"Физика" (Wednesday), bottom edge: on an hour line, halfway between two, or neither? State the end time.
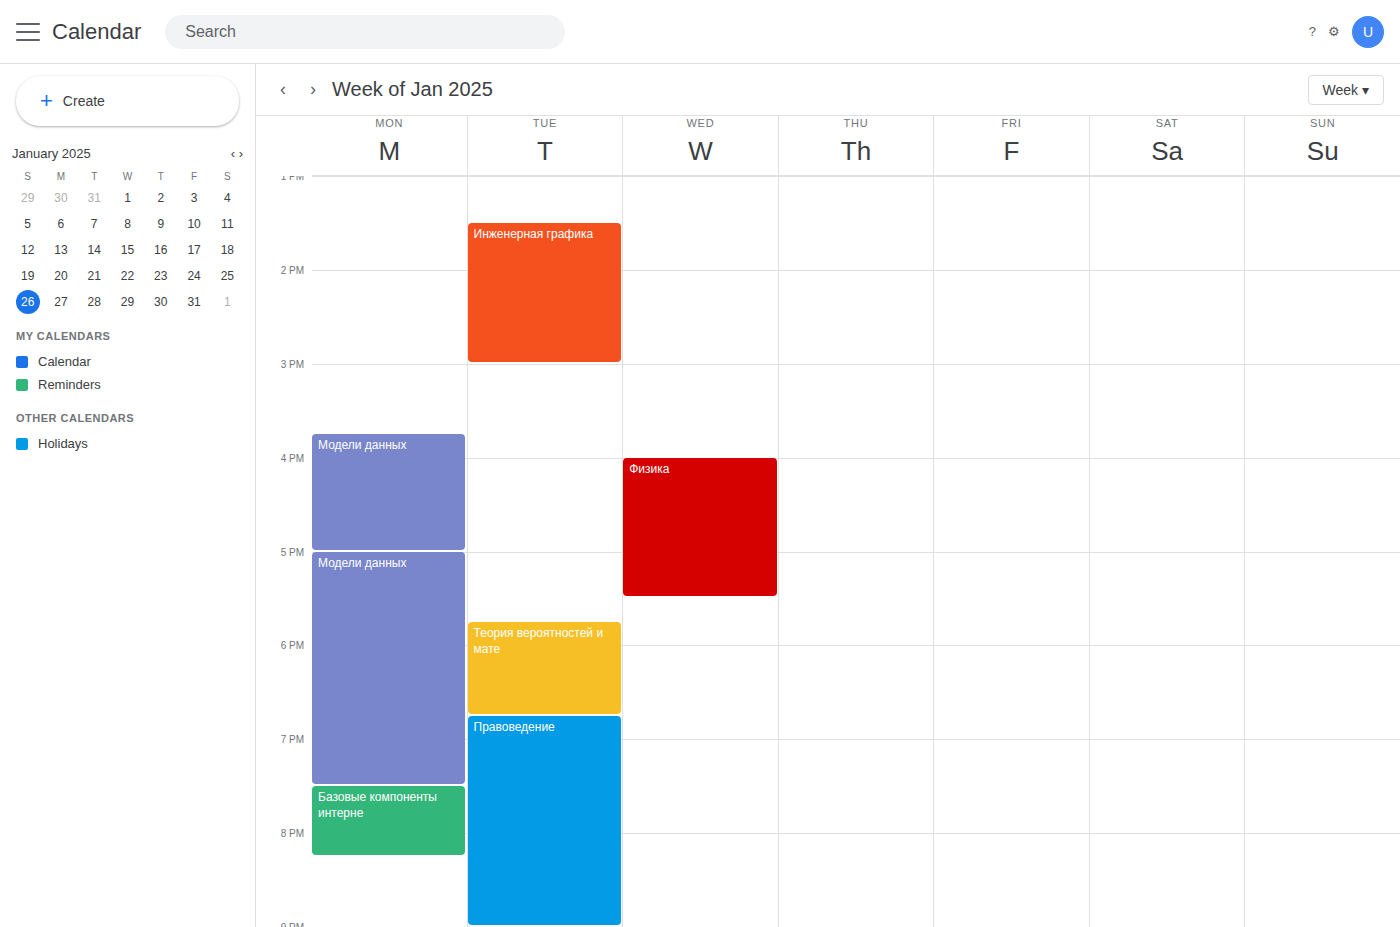
5:30 PM -- halfway between the 5 PM and 6 PM lines.